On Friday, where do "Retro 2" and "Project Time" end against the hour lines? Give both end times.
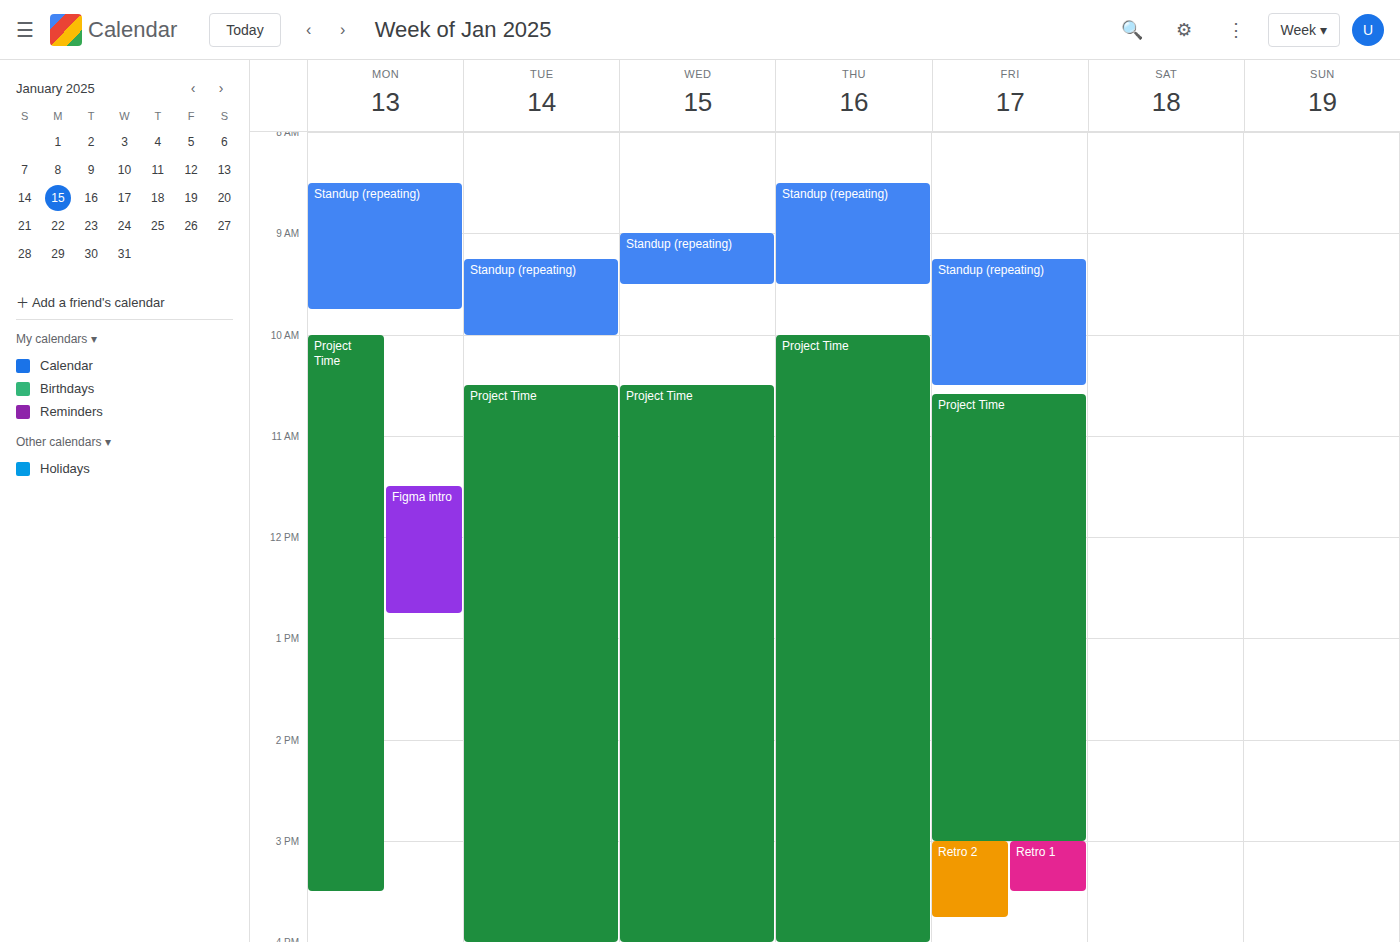
"Retro 2": 3:45 PM, neither: three quarters of the way from the 3 PM line to the 4 PM line. "Project Time": 3:00 PM, exactly on the 3 PM line.